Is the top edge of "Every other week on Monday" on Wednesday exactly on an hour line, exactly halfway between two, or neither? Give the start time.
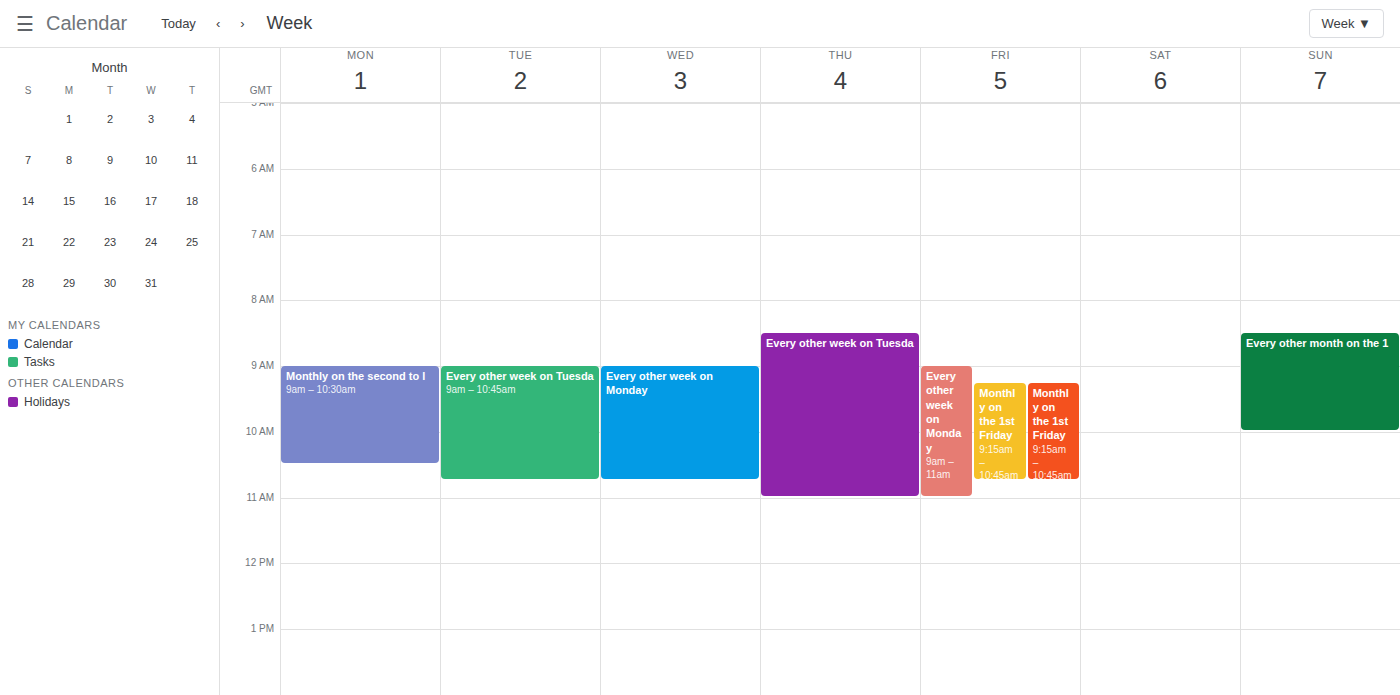
9:00 AM -- exactly on the 9 AM line.